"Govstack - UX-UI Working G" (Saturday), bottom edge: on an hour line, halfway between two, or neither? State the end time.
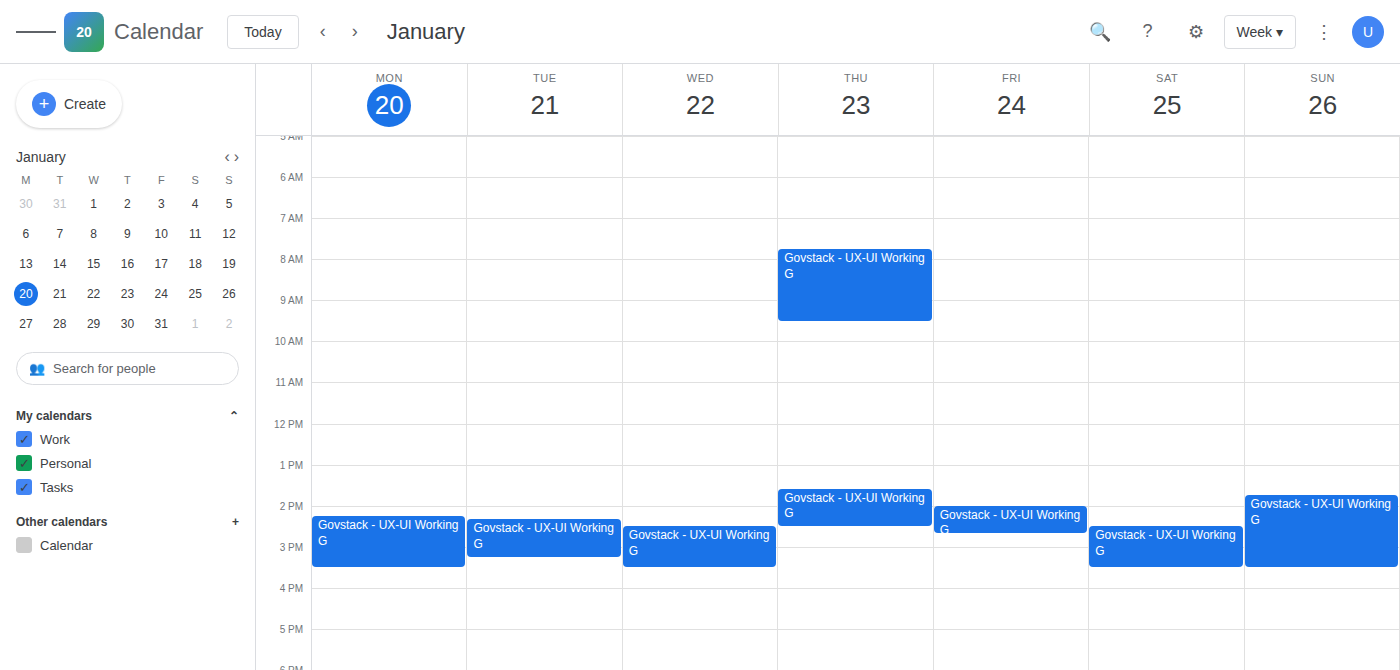
3:30 PM -- halfway between the 3 PM and 4 PM lines.